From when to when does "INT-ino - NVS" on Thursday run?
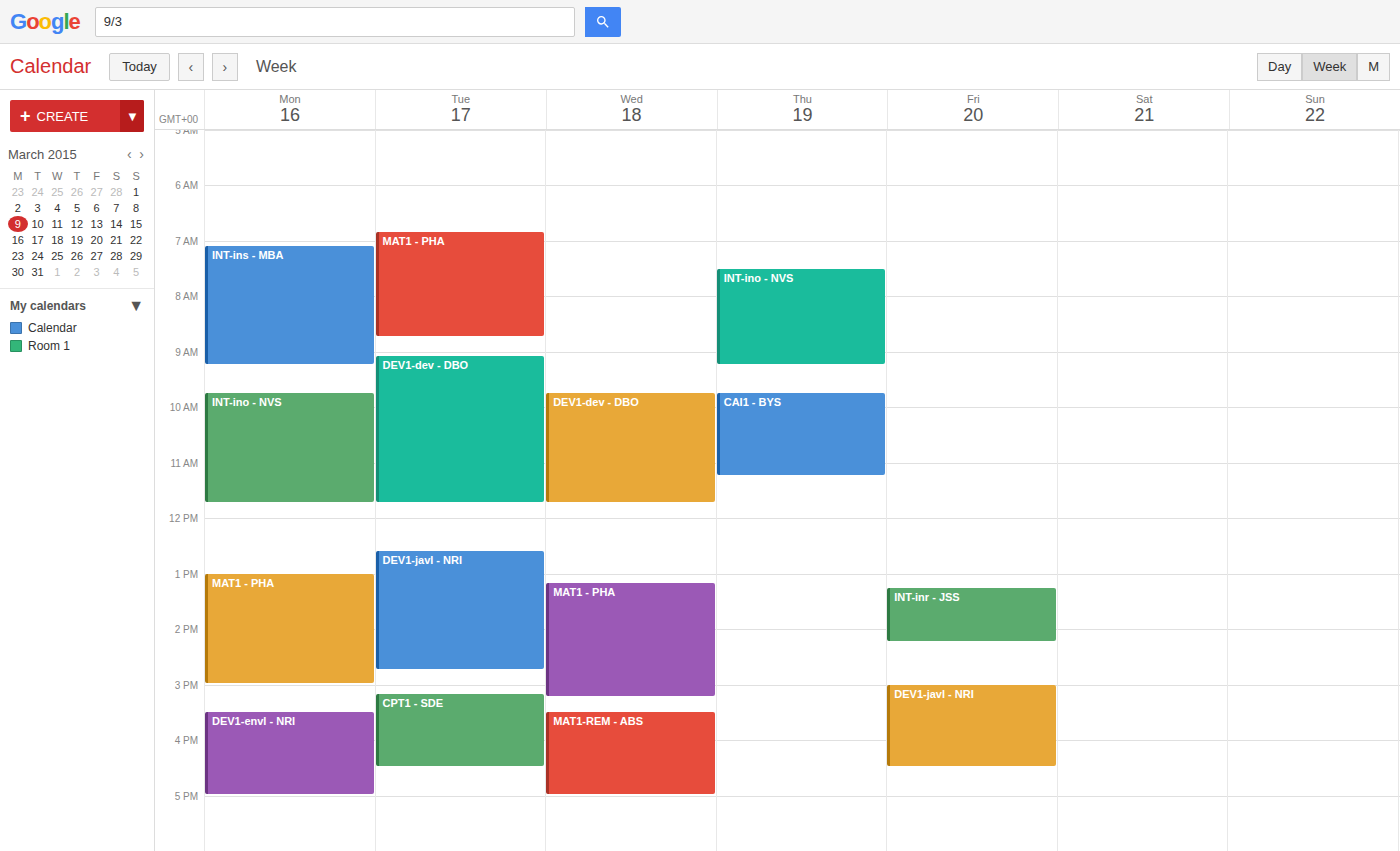
7:30 AM to 9:15 AM